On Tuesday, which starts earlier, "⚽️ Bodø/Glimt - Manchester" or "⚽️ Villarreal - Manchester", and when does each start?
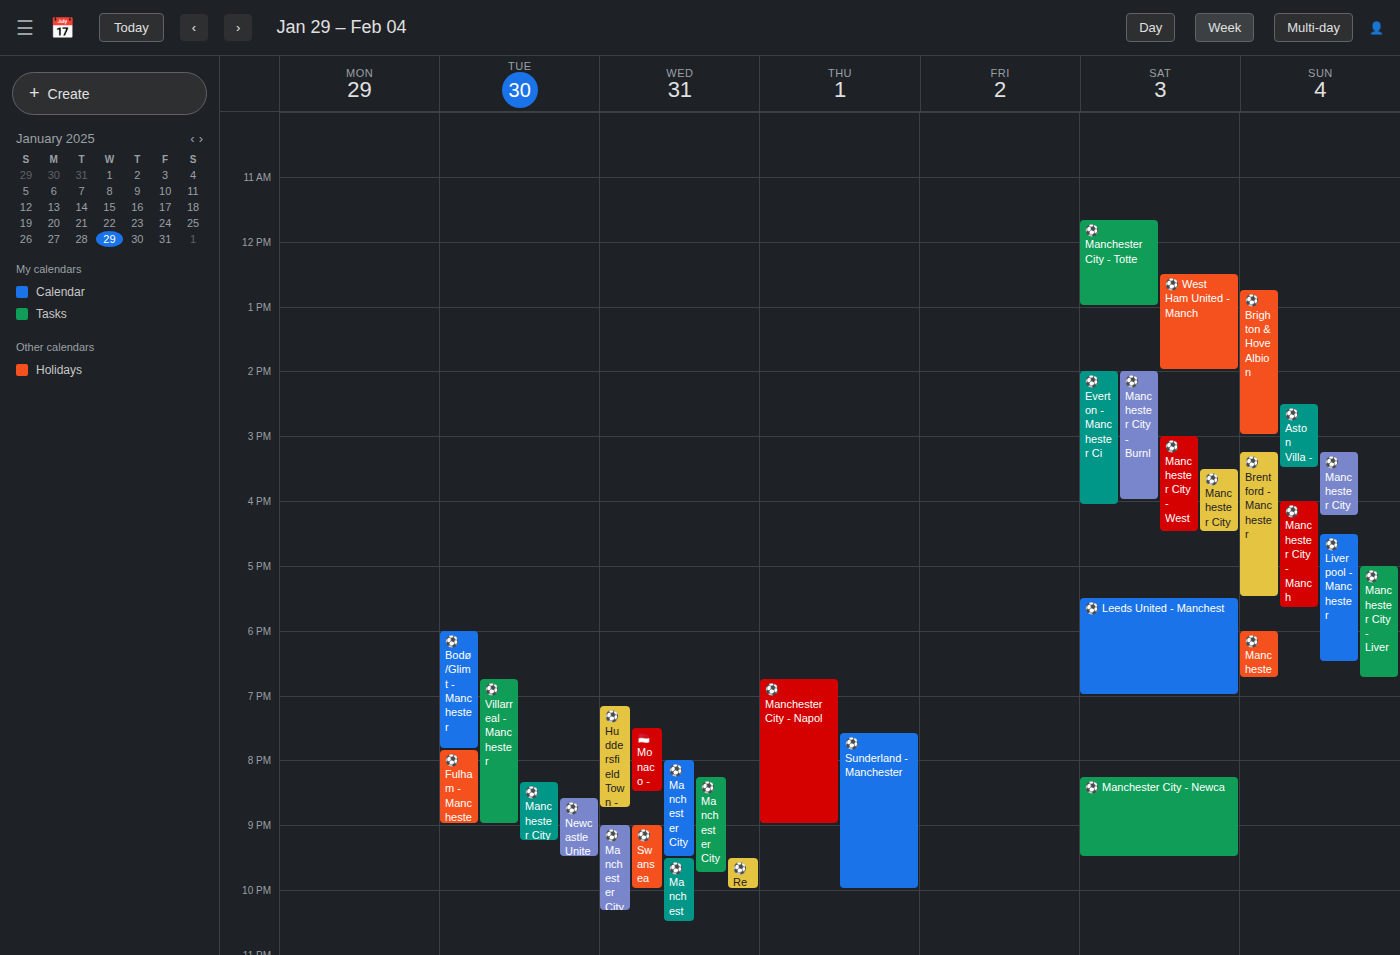
"⚽️ Bodø/Glimt - Manchester" 6:00 PM; "⚽️ Villarreal - Manchester" 6:45 PM.